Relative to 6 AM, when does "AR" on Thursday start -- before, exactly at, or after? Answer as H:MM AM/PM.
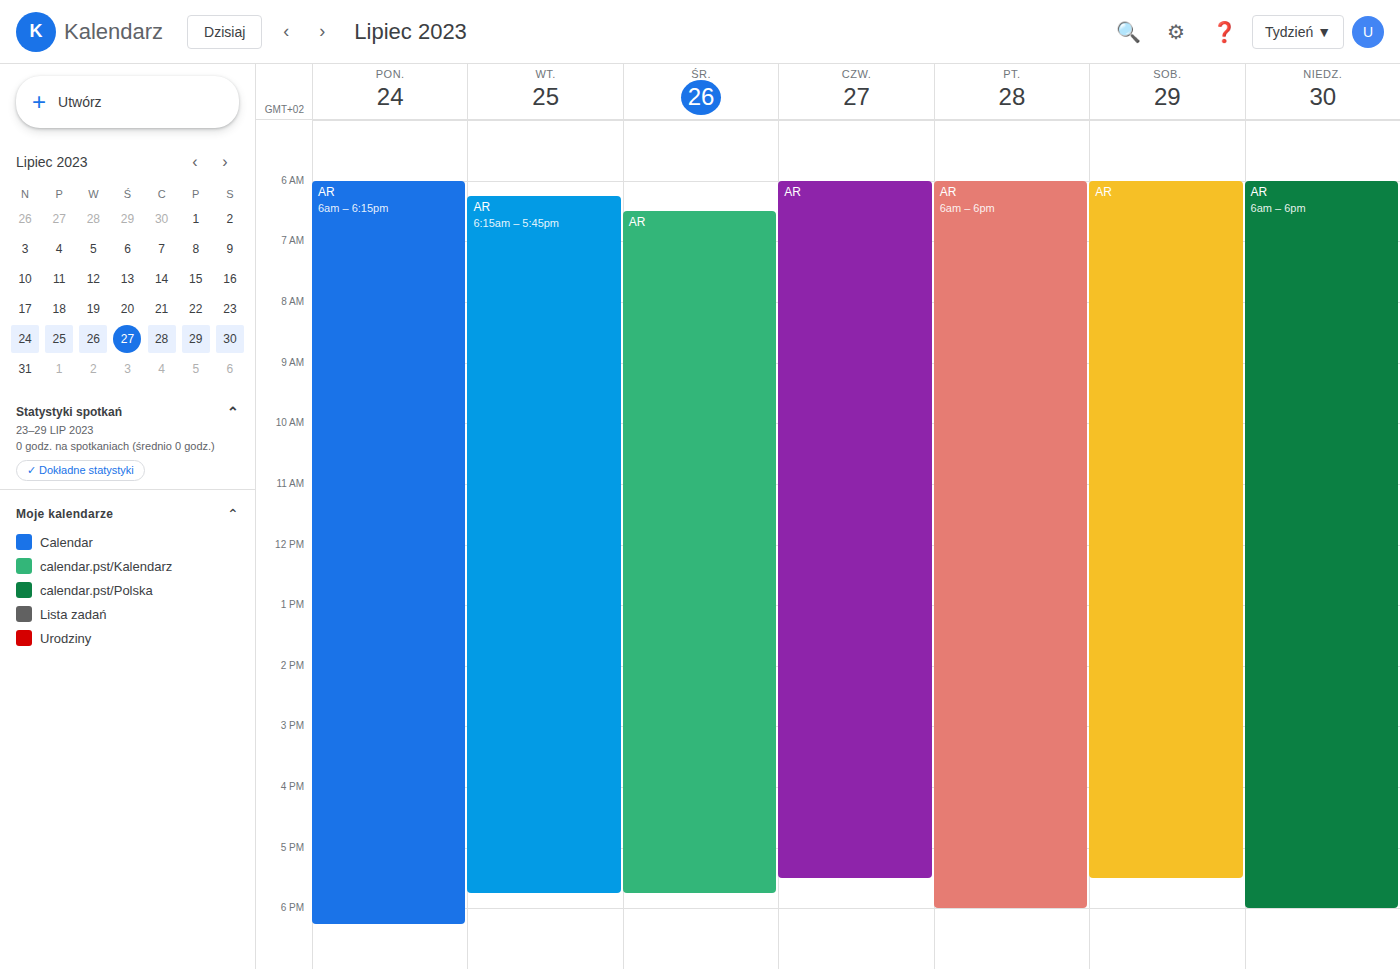
6:00 AM -- exactly at 6 AM, on the 6 AM line.